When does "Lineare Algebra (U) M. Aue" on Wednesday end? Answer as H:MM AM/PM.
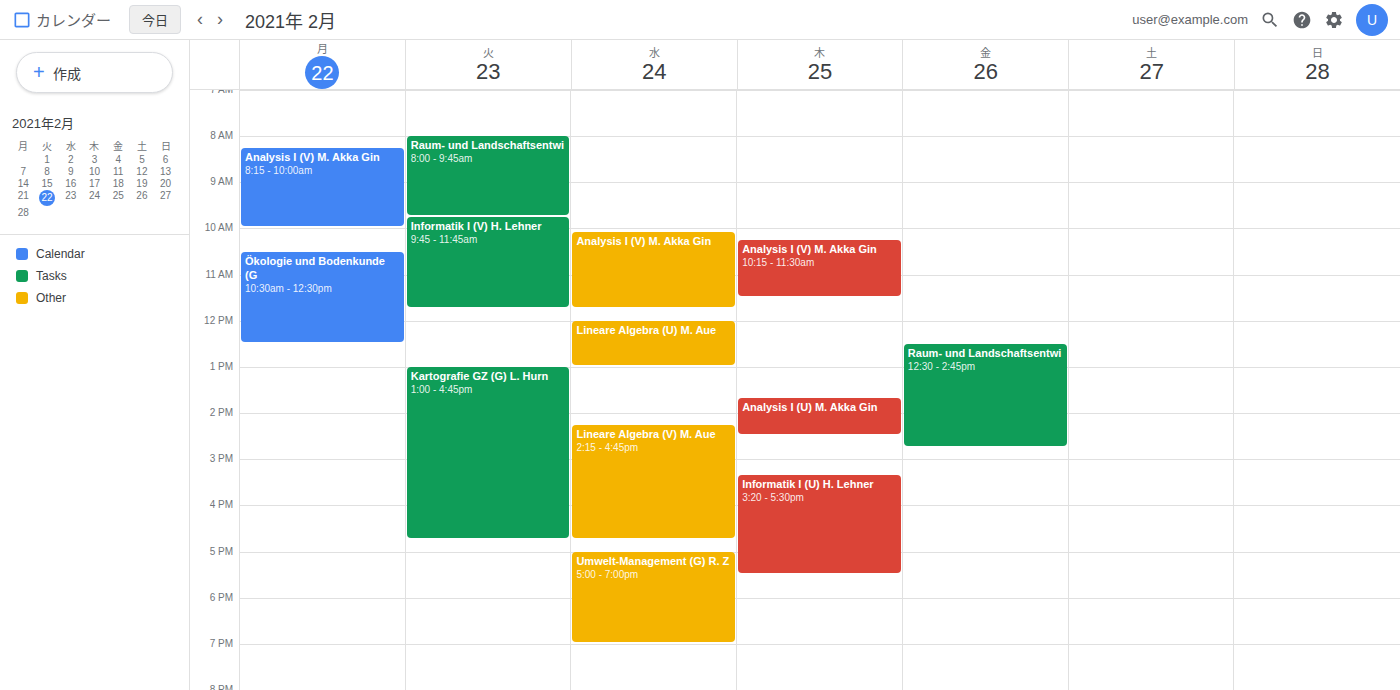
1:00 PM